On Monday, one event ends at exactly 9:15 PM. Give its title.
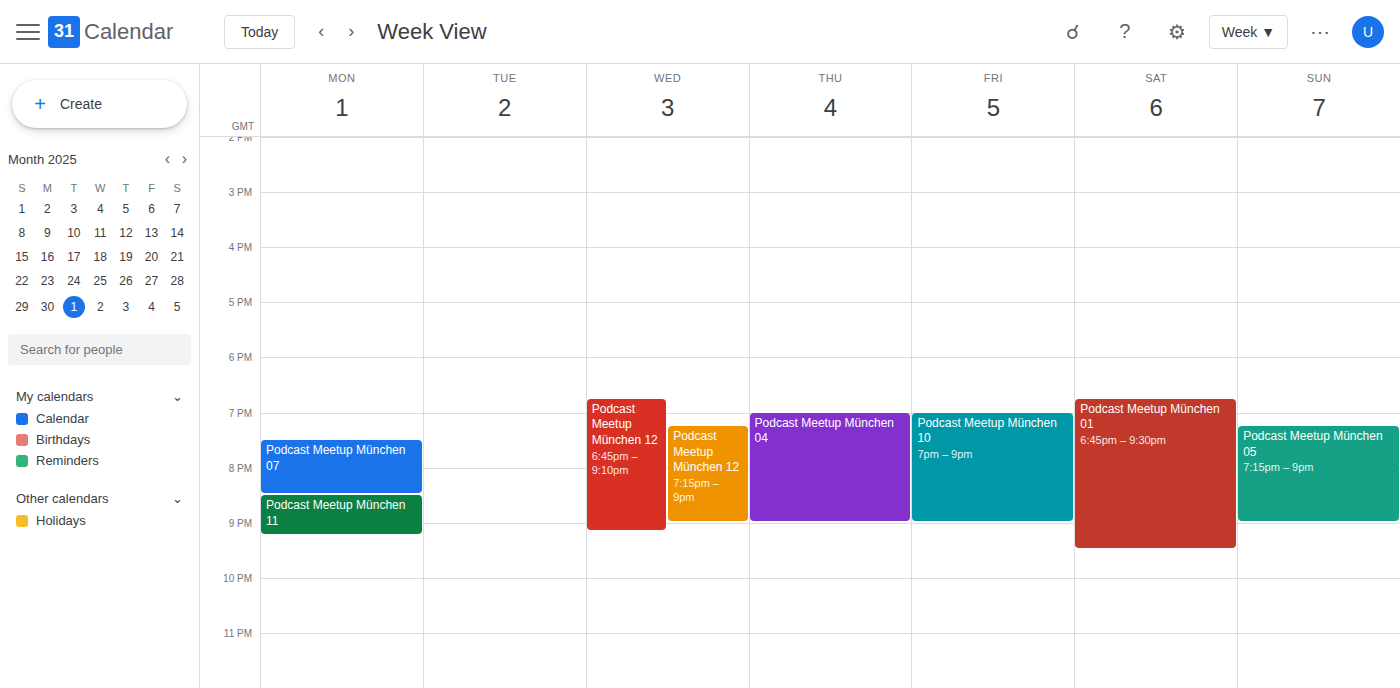
"Podcast Meetup München 11"